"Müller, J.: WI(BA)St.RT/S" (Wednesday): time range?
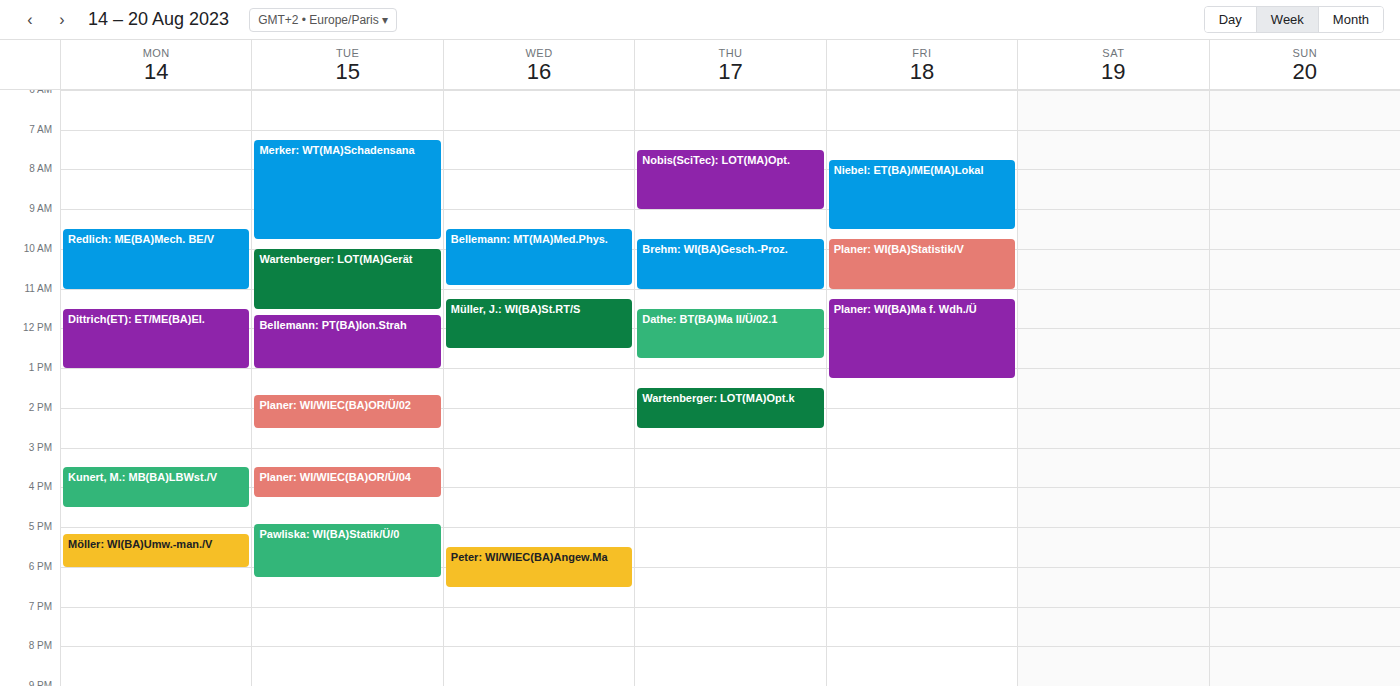
11:15 AM to 12:30 PM